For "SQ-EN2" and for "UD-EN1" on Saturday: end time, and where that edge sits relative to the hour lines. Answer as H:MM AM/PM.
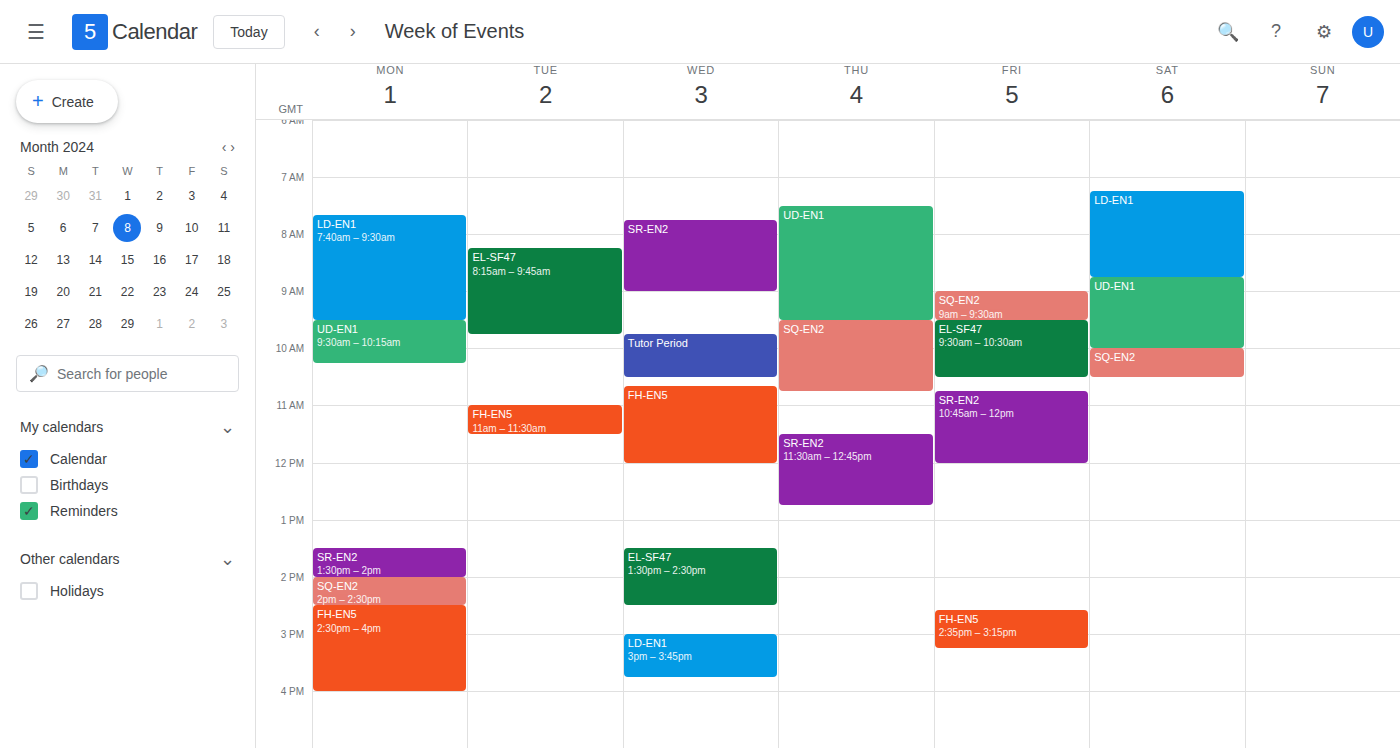
"SQ-EN2": 10:30 AM, halfway between the 10 AM and 11 AM lines. "UD-EN1": 10:00 AM, exactly on the 10 AM line.